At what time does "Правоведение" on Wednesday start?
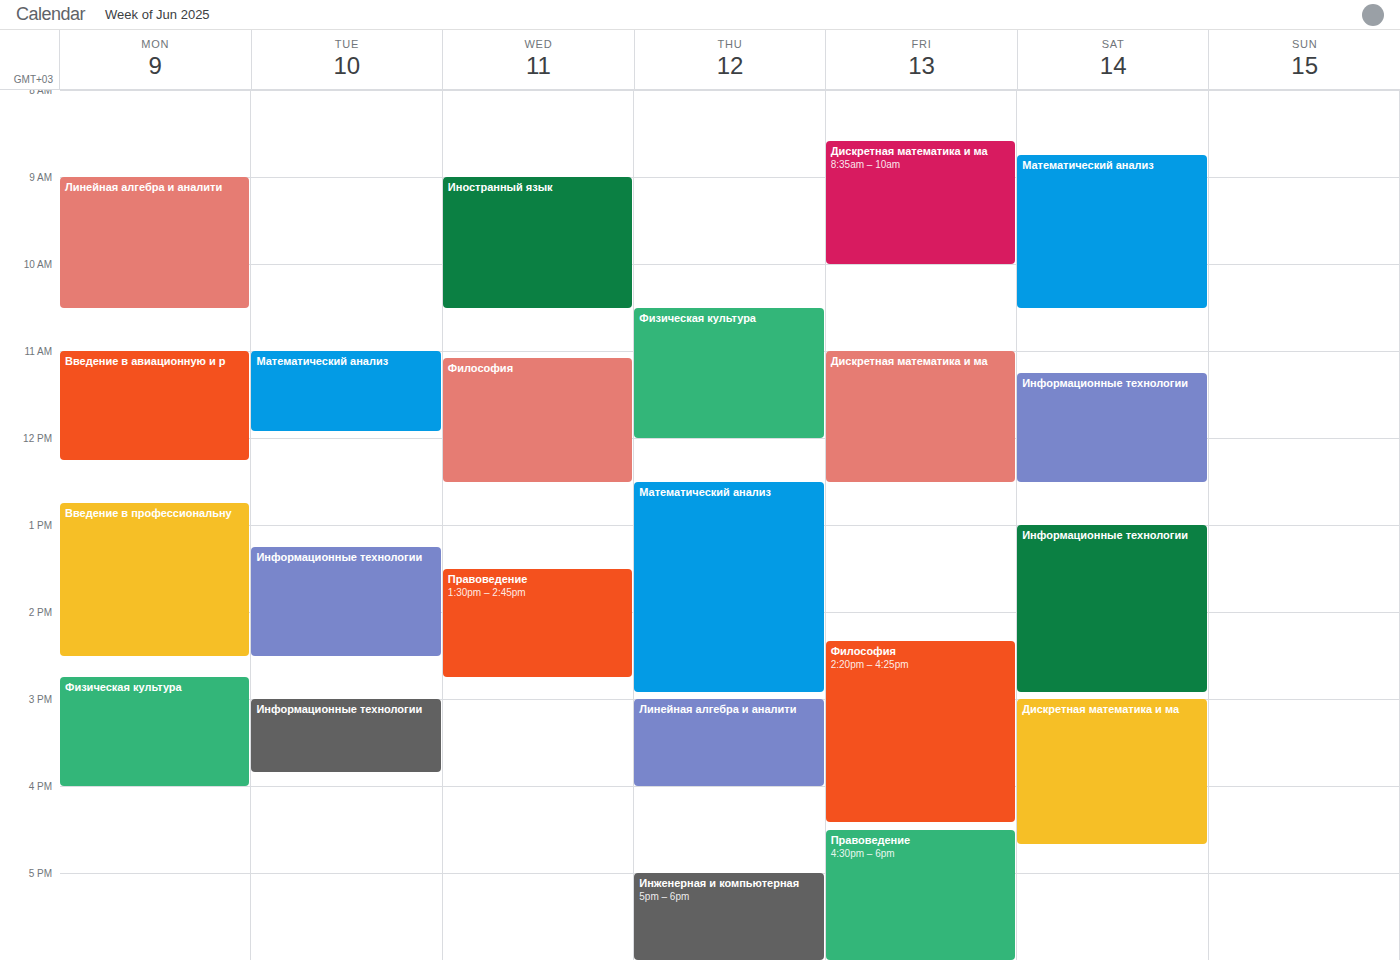
1:30 PM